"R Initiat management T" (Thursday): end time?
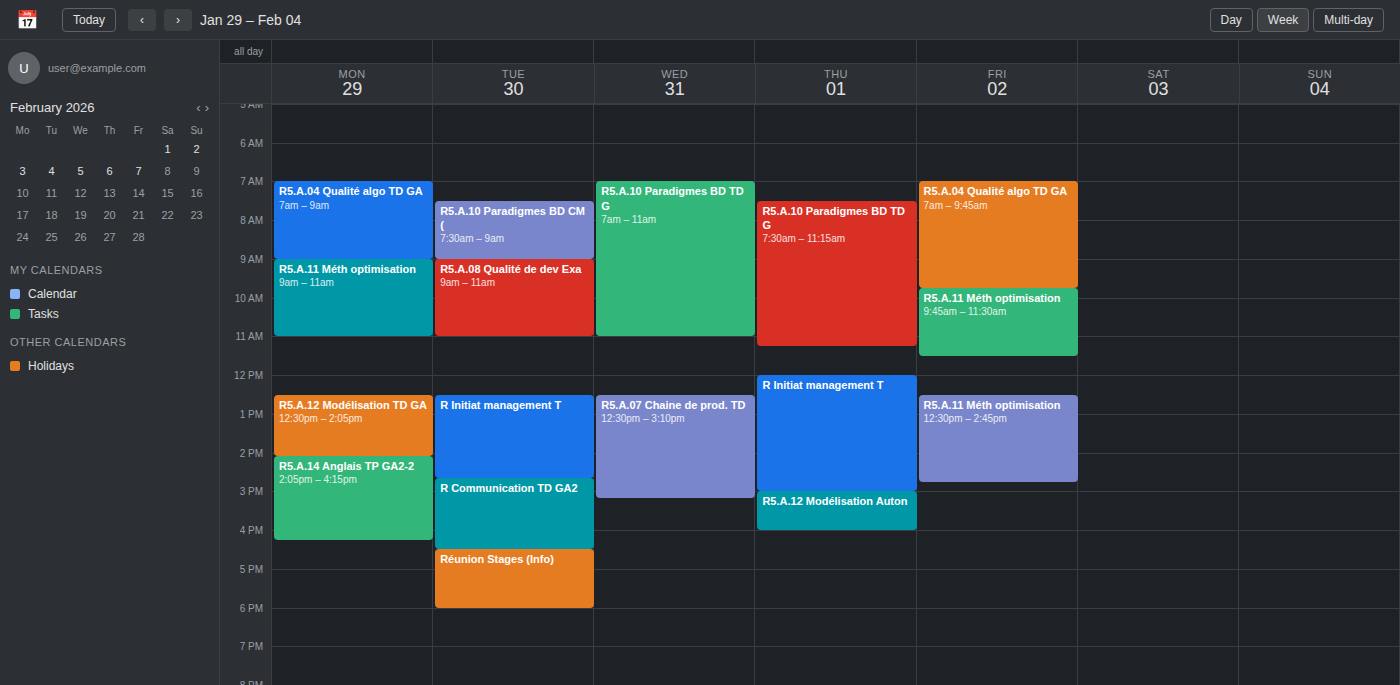
3:00 PM